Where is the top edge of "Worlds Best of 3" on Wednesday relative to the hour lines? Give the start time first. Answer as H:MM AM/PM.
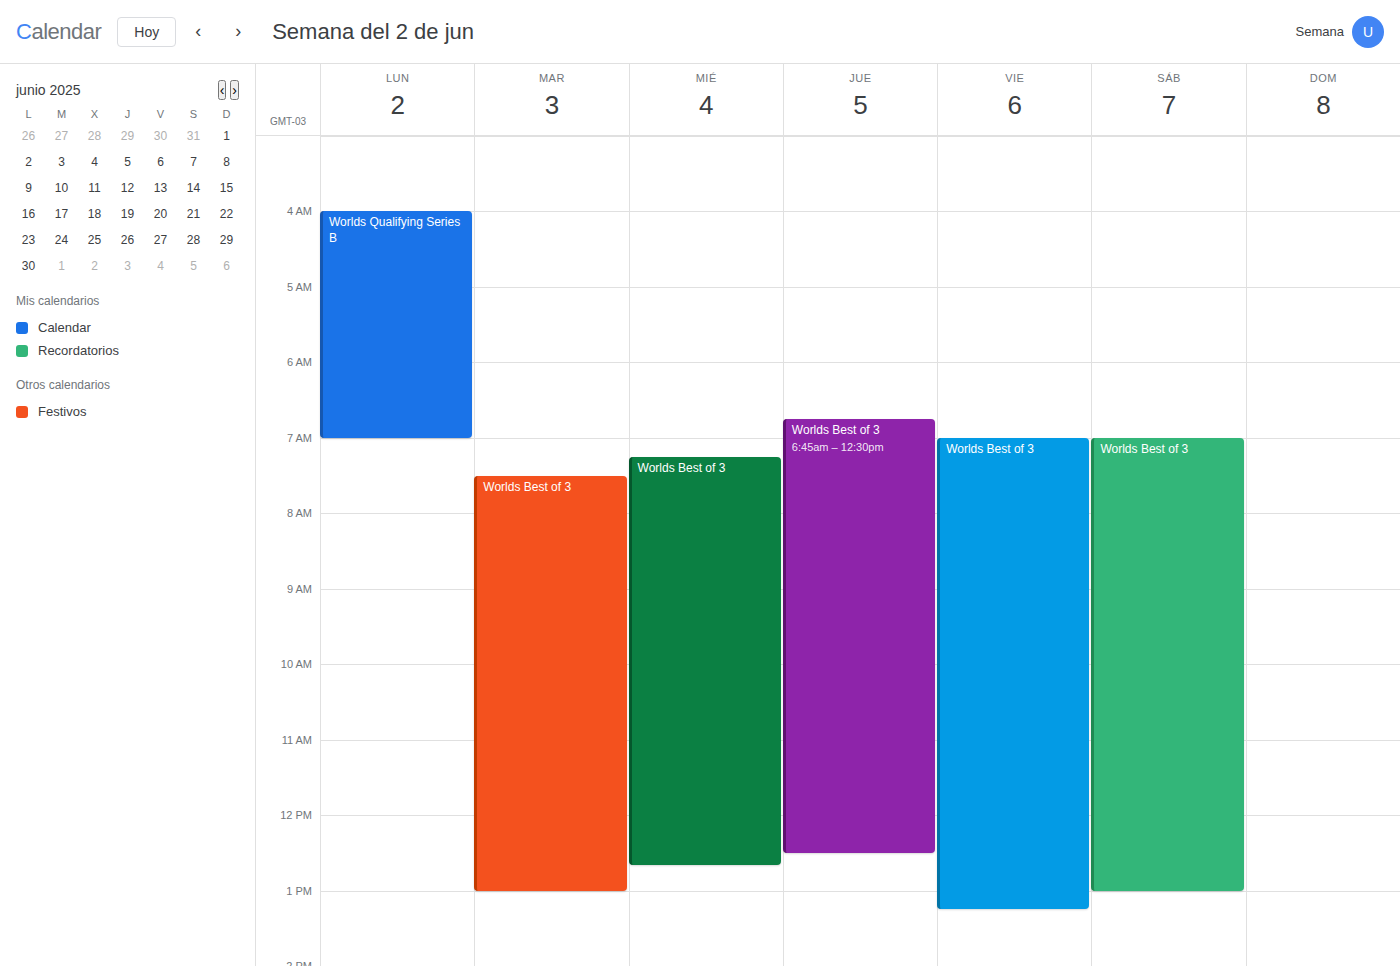
7:15 AM -- neither: a quarter of the way from the 7 AM line to the 8 AM line.